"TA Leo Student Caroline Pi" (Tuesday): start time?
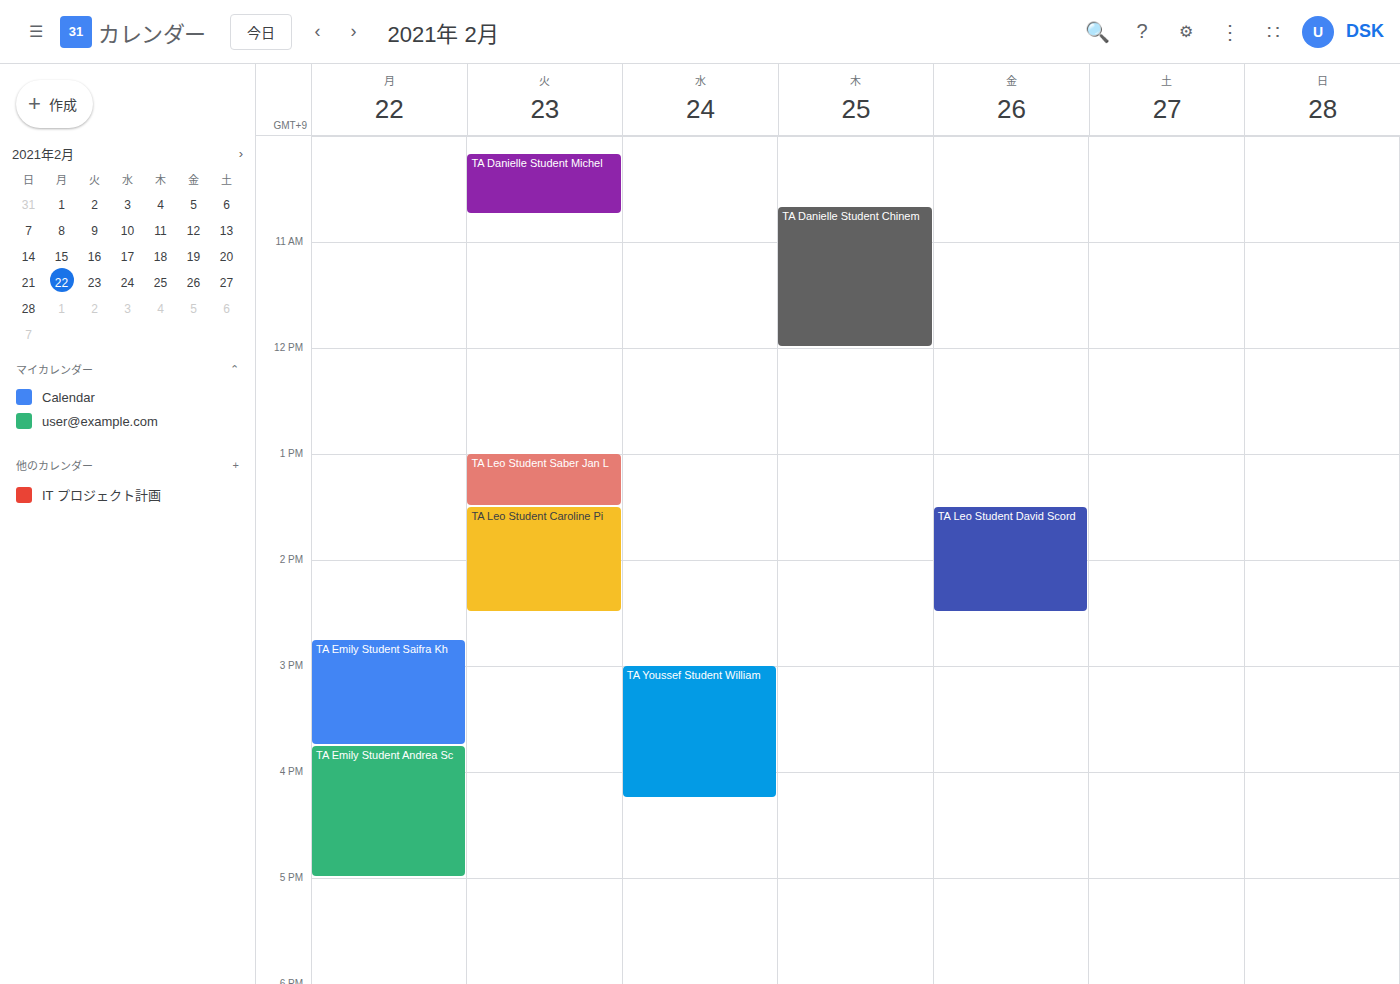
1:30 PM